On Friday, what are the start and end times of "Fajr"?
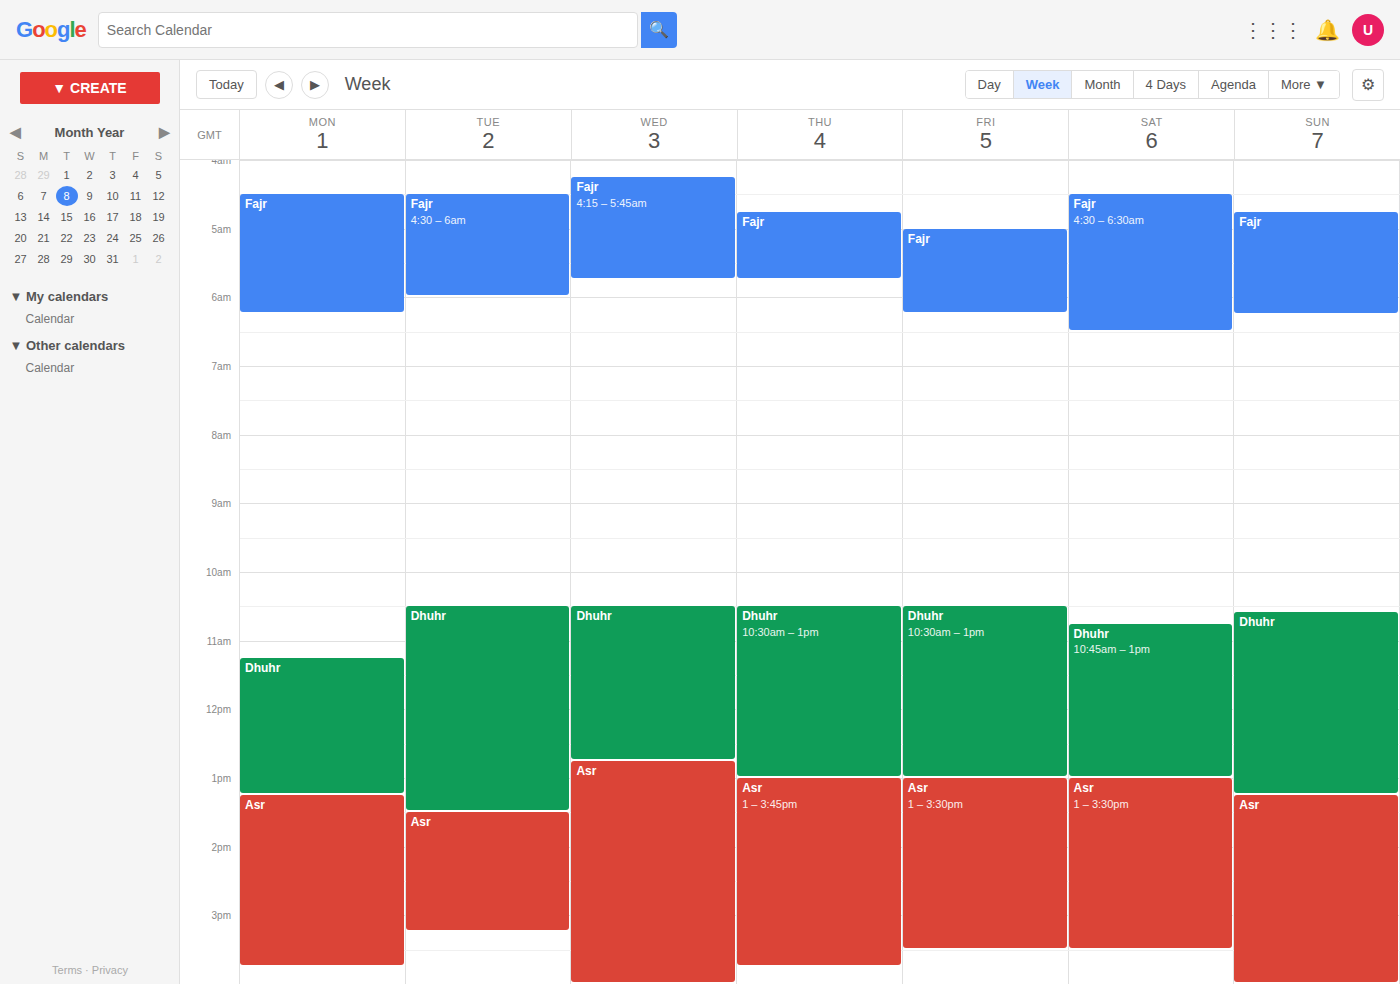
5:00 AM to 6:15 AM